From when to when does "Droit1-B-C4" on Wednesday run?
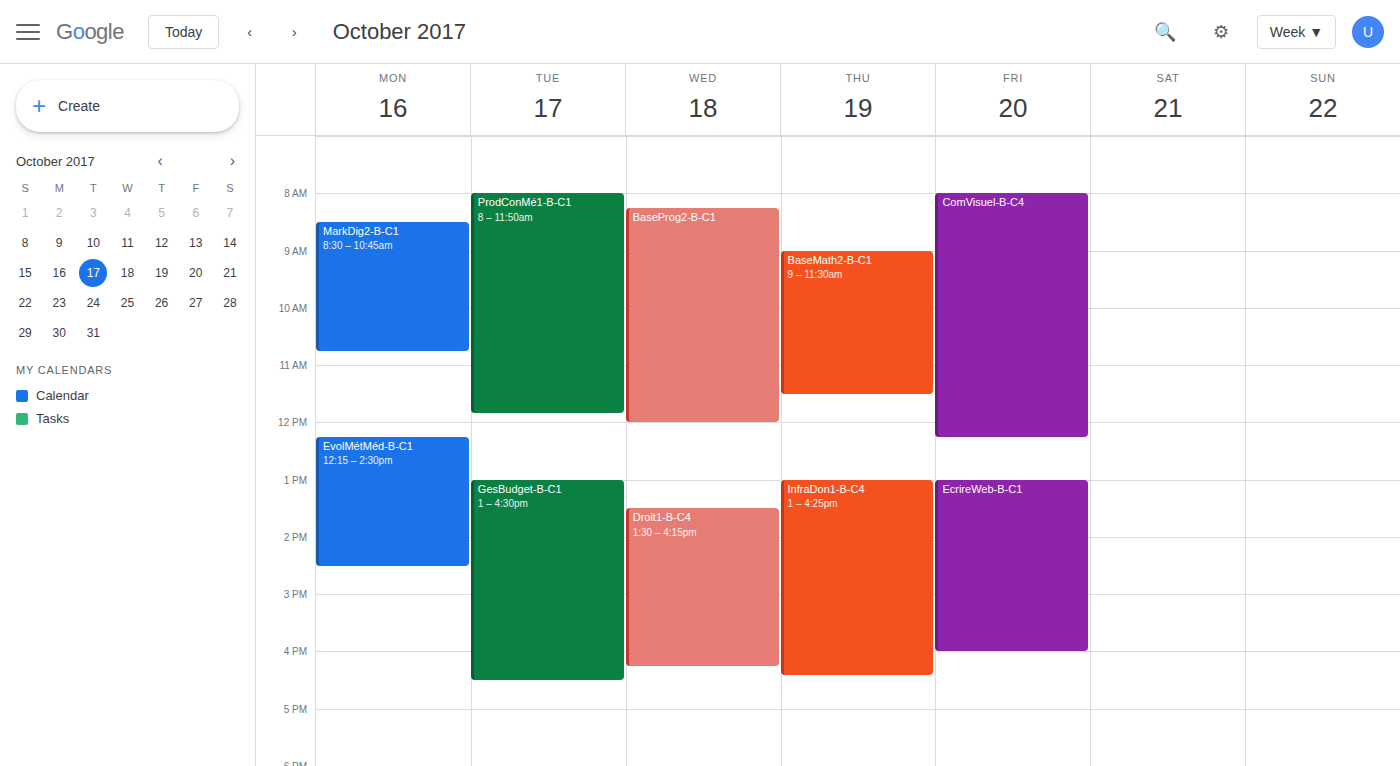
13:30 to 16:15